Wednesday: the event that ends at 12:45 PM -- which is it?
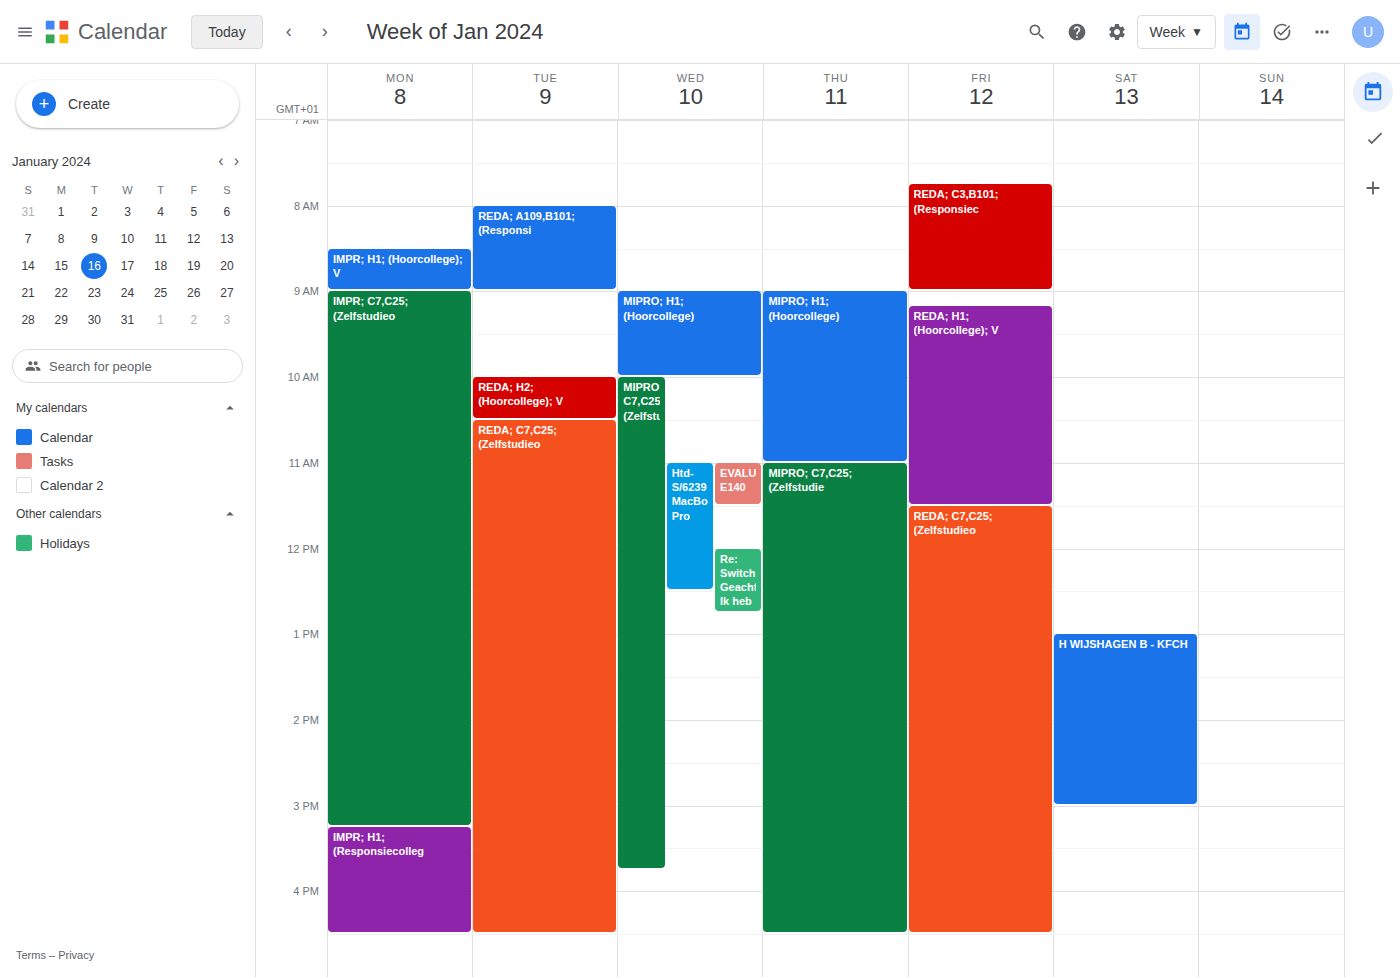
"Re: Switch: Geachte Ik heb"